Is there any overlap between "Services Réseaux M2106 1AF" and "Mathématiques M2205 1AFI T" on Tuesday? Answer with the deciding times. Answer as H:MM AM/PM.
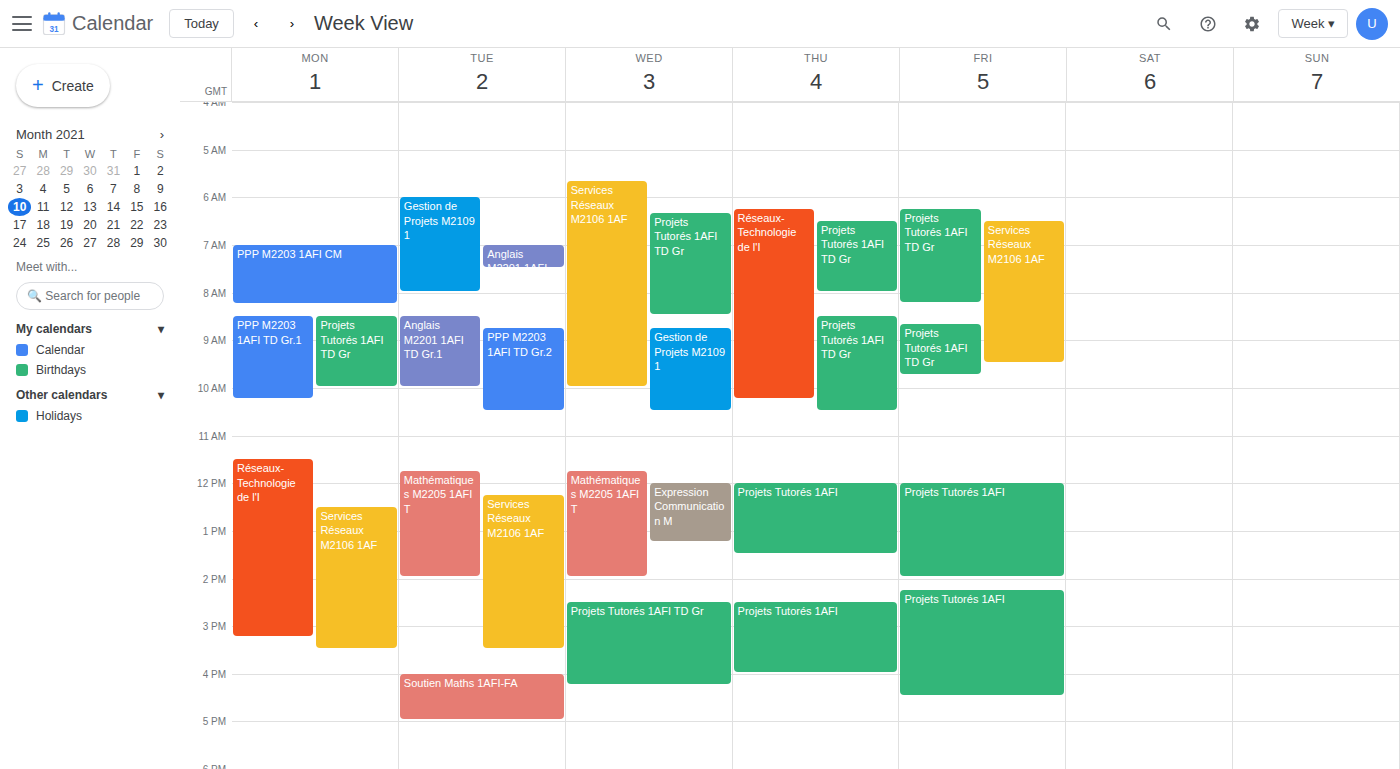
"Services Réseaux M2106 1AF" starts at 12:15 PM, before "Mathématiques M2205 1AFI T" ends at 2:00 PM -- they overlap.